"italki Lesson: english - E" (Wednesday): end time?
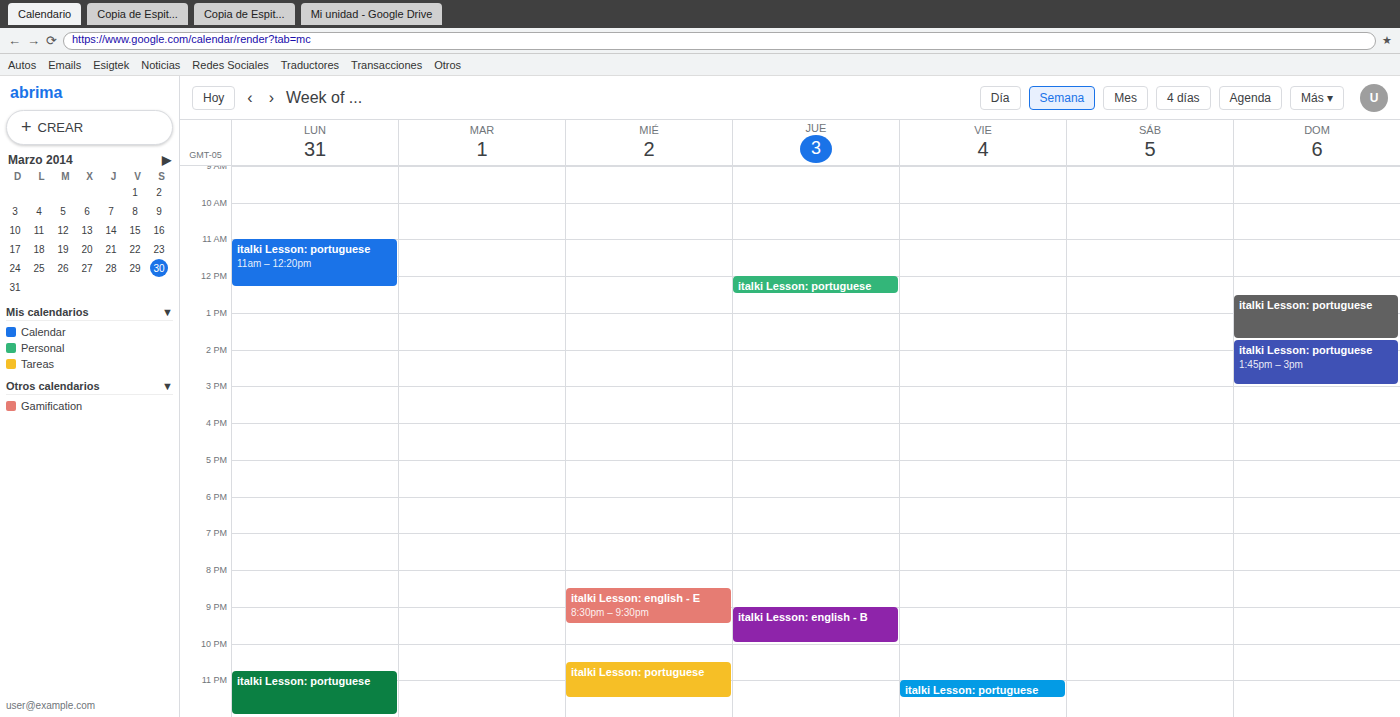
9:30 PM